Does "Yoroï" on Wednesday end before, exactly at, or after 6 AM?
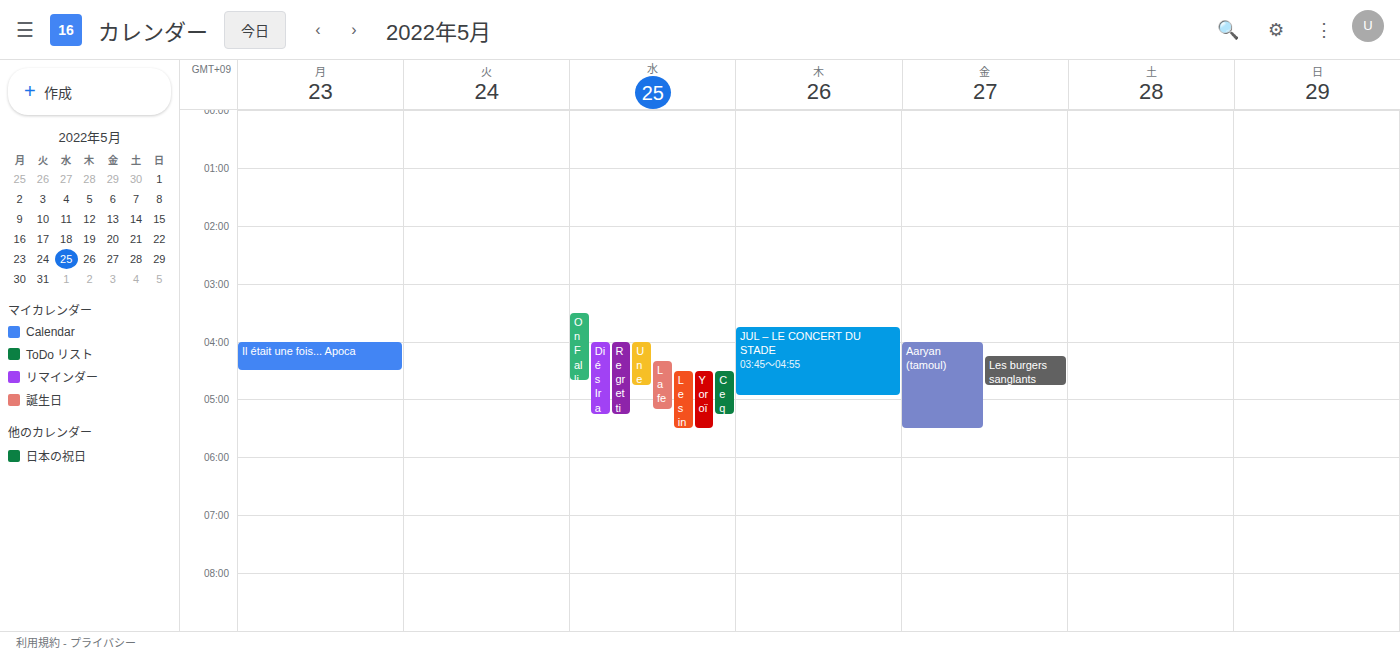
5:30 AM -- before 6 AM, 30 minutes above the 6 AM line.